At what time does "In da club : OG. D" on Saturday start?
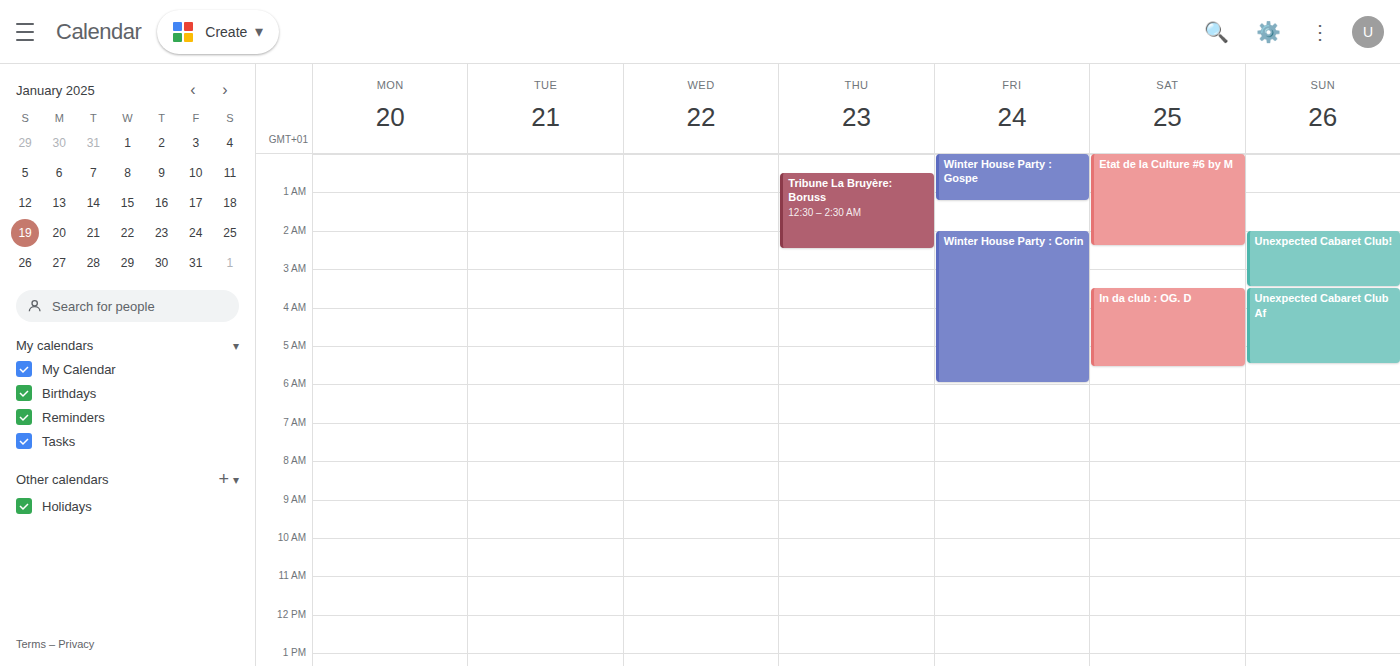
3:30 AM